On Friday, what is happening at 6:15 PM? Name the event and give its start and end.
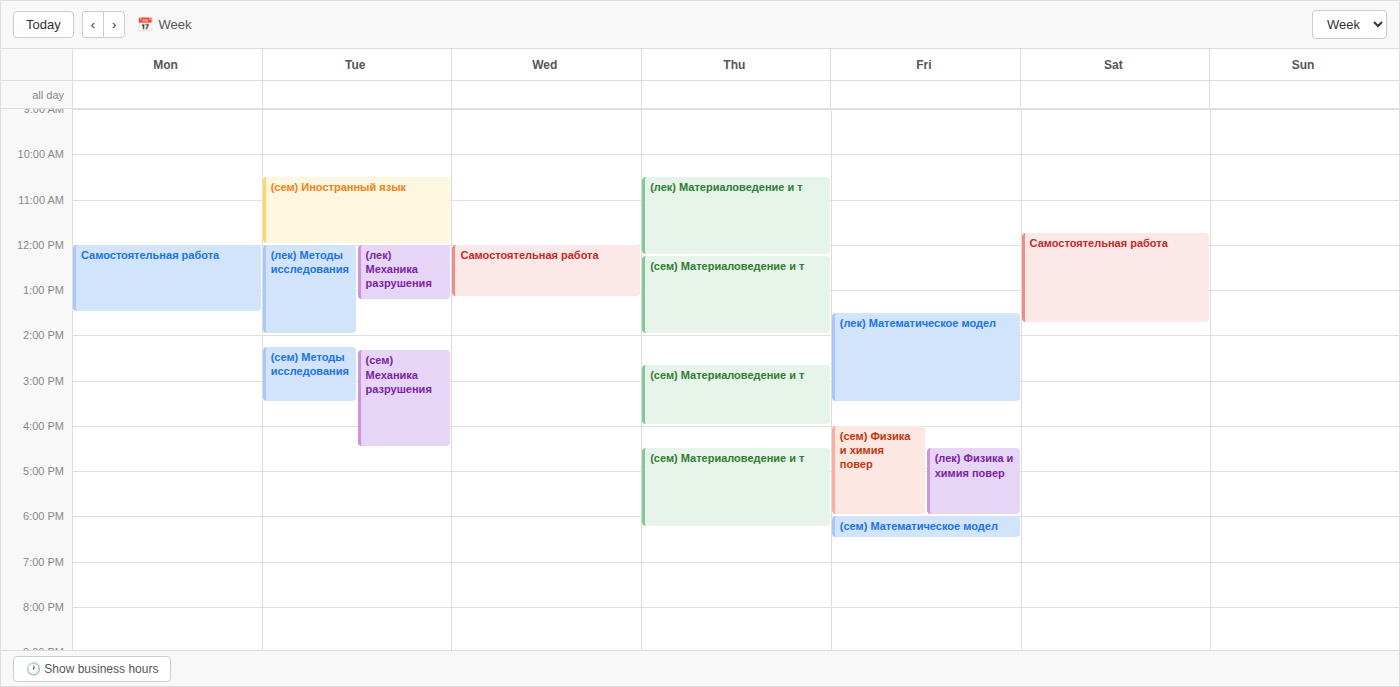
"(сем) Математическое модел", 6:00 PM to 6:30 PM